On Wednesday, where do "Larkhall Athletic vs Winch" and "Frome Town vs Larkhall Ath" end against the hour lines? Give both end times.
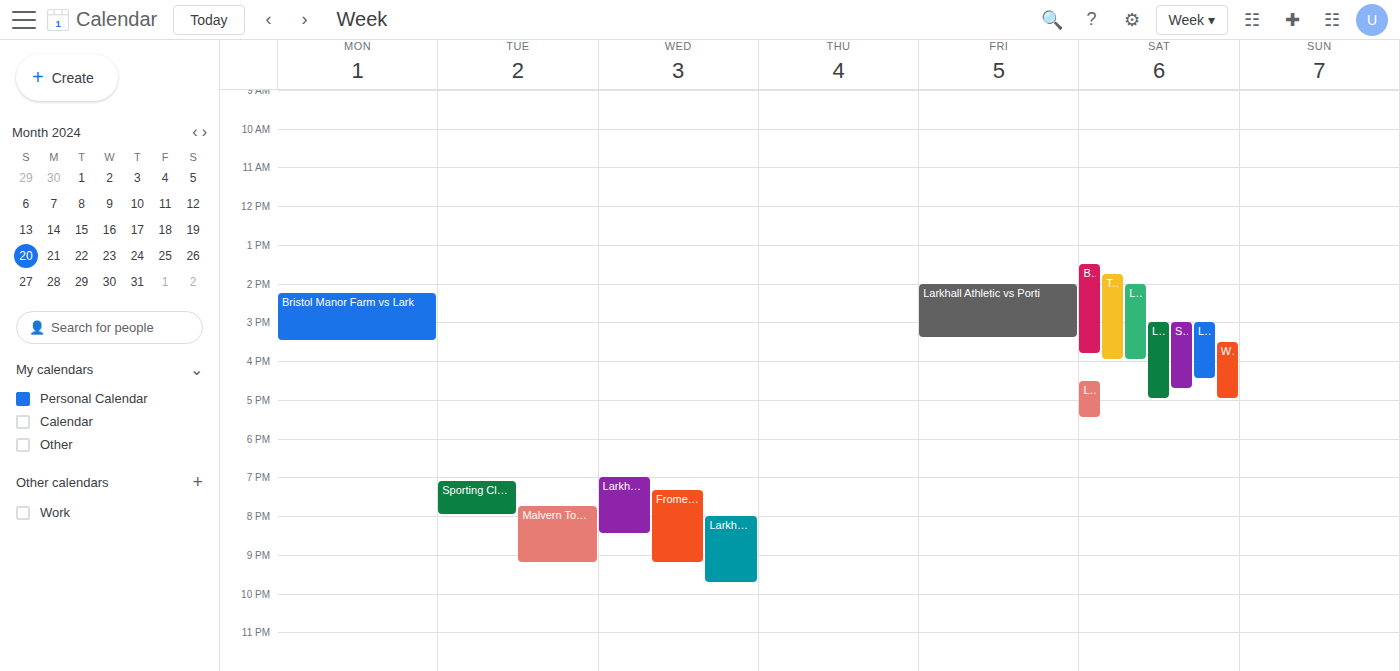
"Larkhall Athletic vs Winch": 21:45, neither: three quarters of the way from the 21:00 line to the 22:00 line. "Frome Town vs Larkhall Ath": 21:15, neither: a quarter of the way from the 21:00 line to the 22:00 line.